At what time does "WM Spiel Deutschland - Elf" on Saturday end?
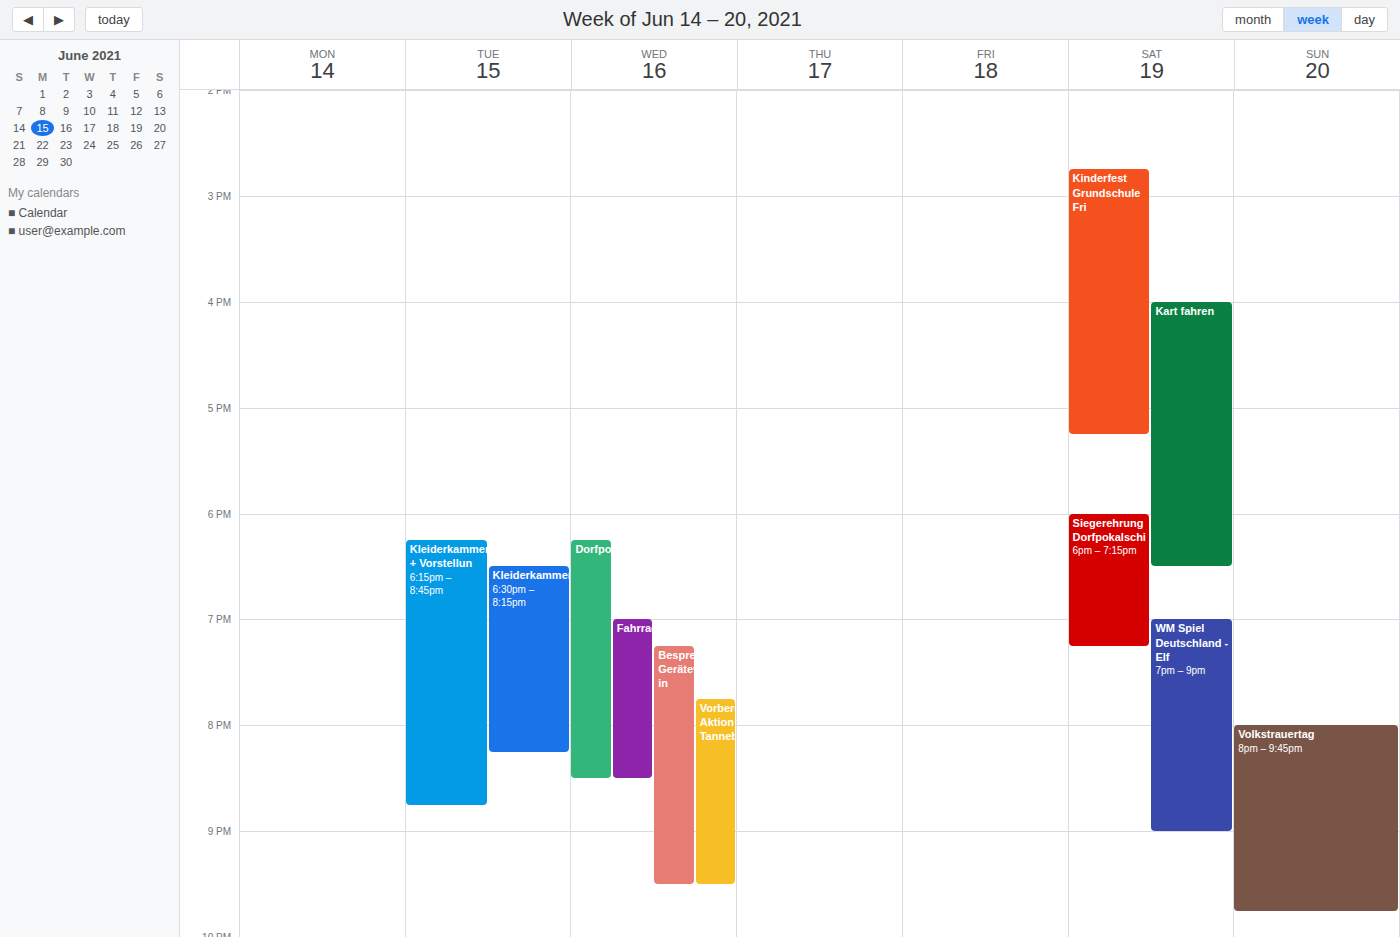
9:00 PM